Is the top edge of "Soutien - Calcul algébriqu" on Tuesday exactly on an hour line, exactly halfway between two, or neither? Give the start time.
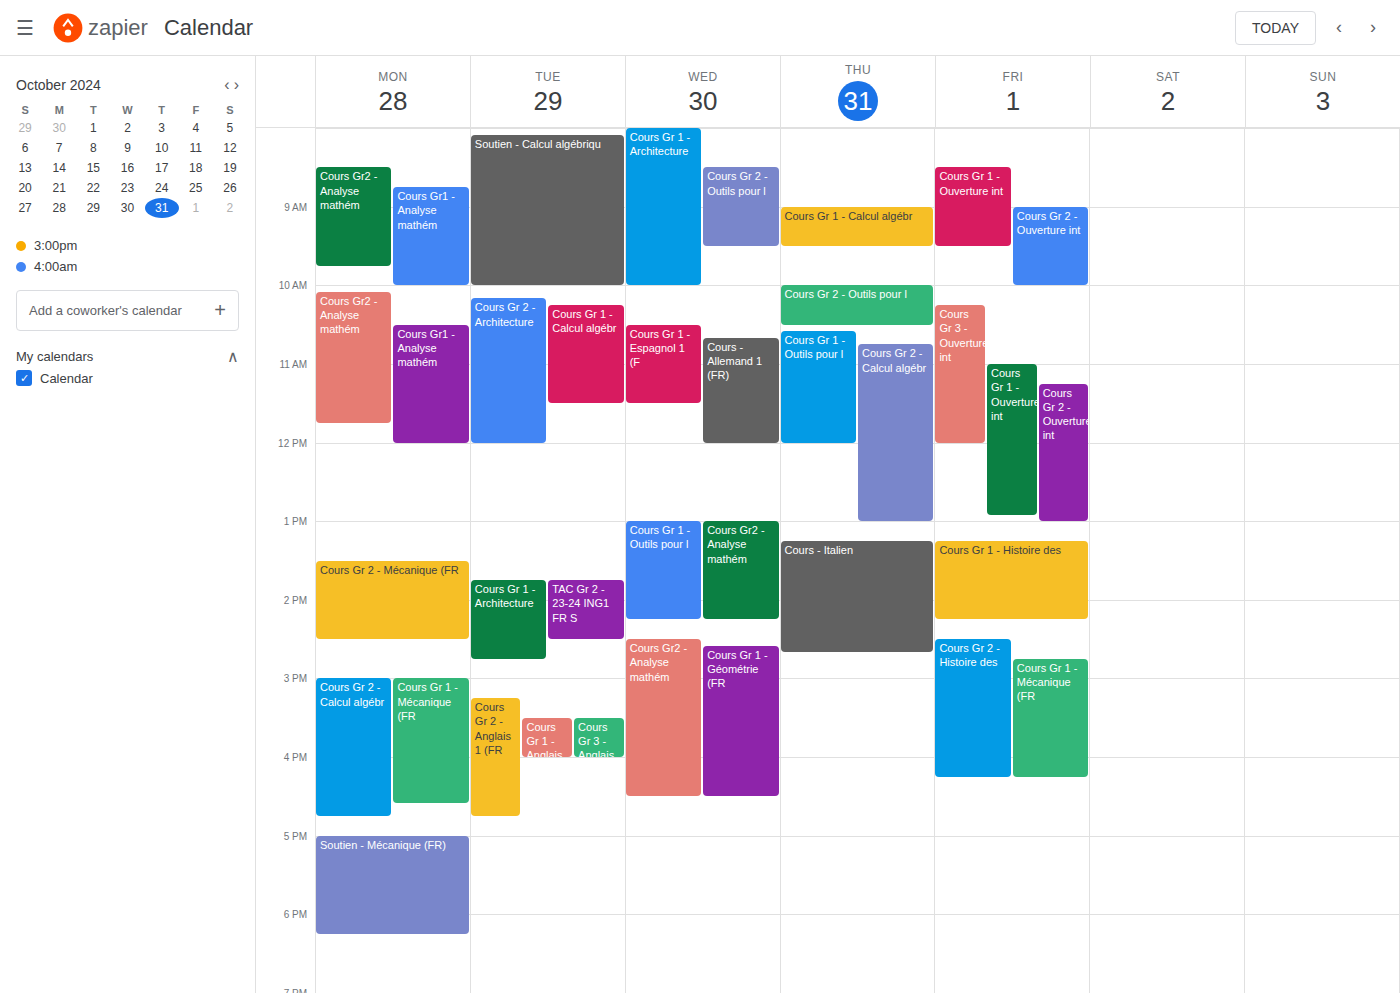
8:05 AM -- neither: 5 minutes below the 8 AM line and 55 minutes above the 9 AM line.